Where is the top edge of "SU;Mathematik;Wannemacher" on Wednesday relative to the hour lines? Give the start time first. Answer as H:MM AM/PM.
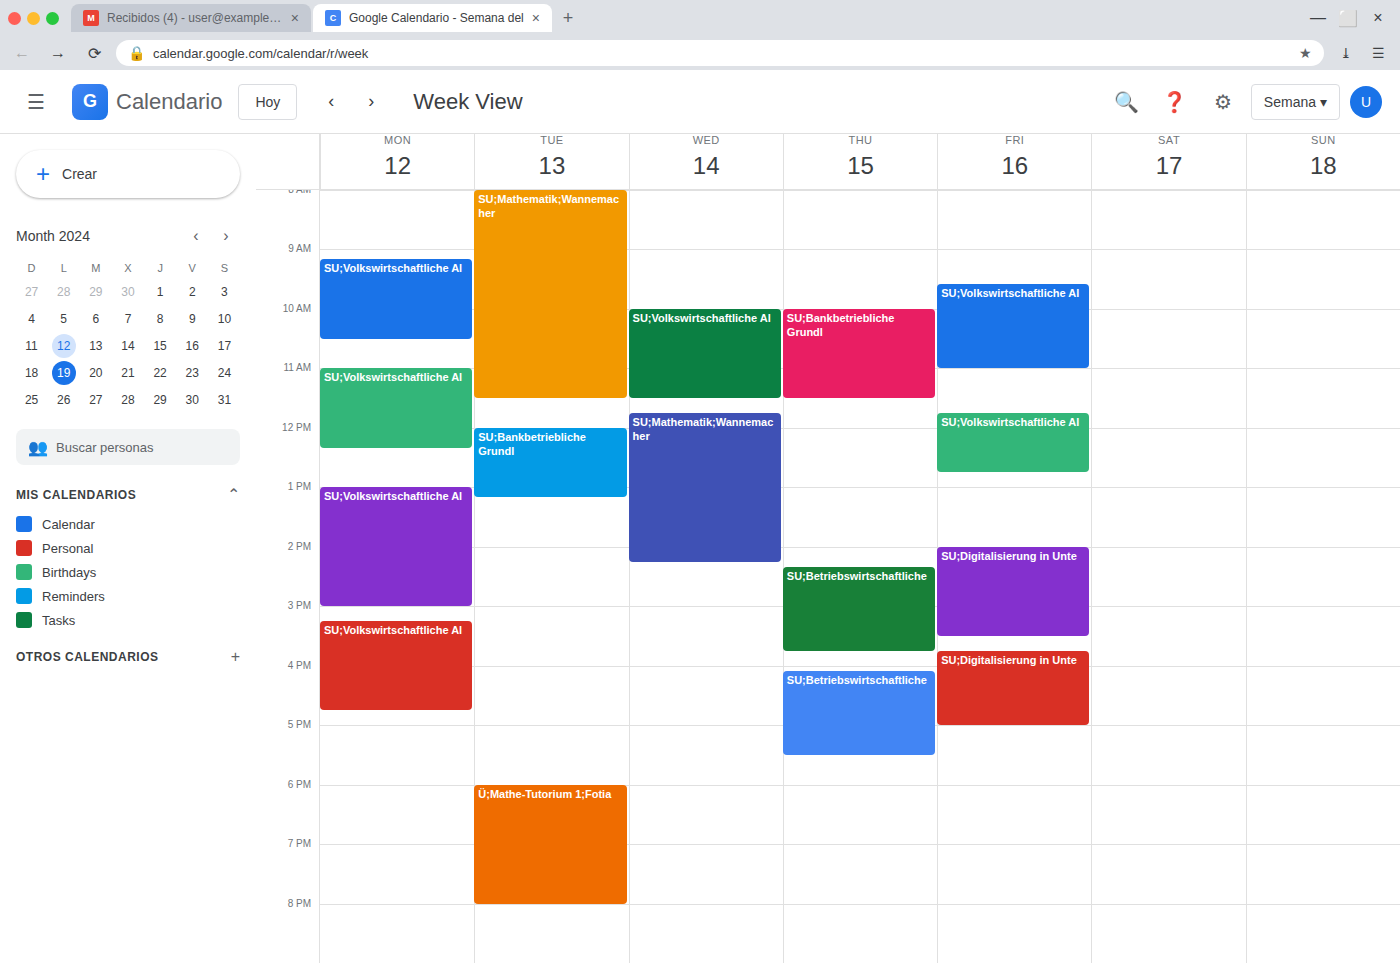
11:45 AM -- neither: three quarters of the way from the 11 AM line to the 12 PM line.